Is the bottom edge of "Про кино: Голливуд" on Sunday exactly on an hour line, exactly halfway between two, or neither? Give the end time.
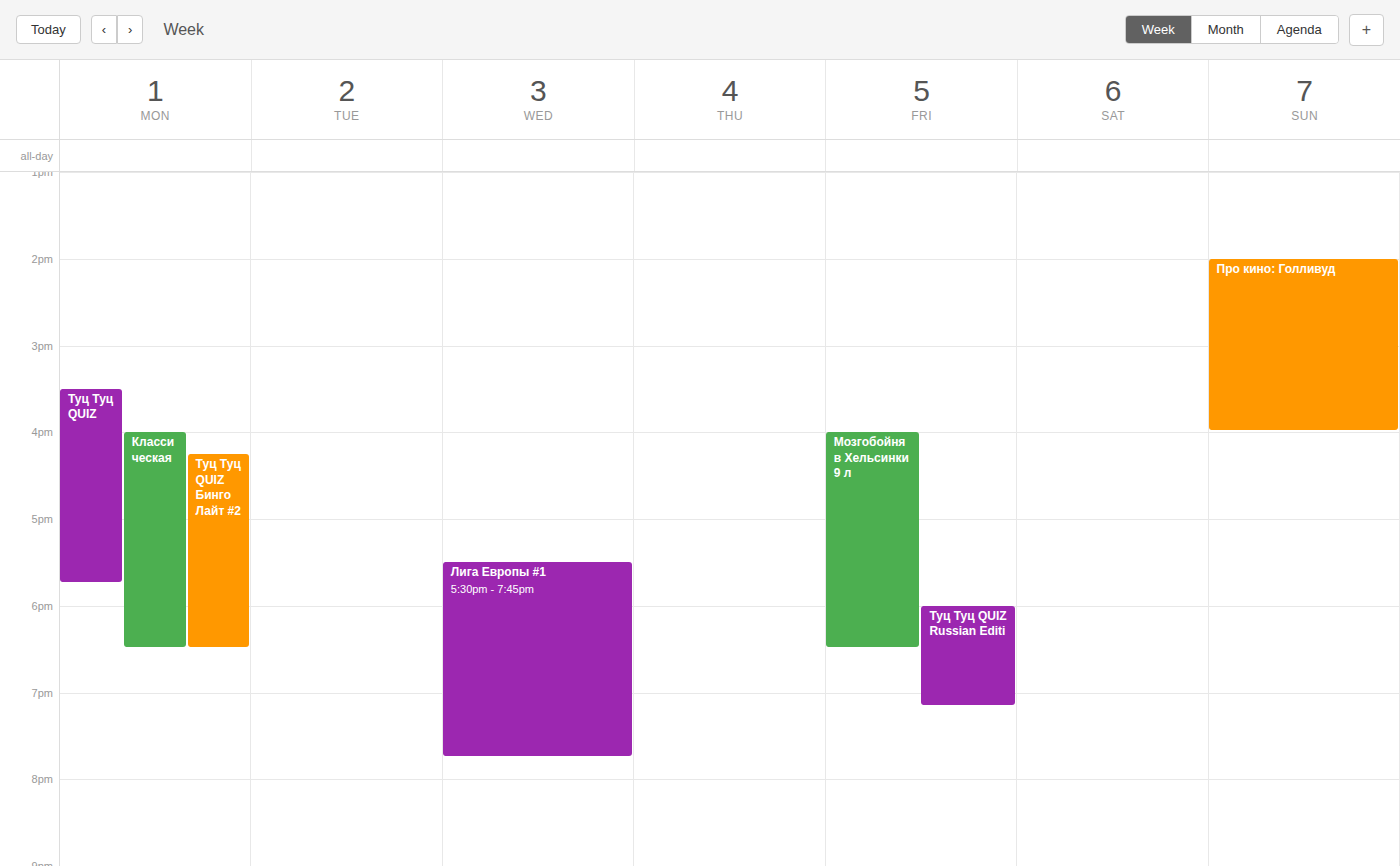
4:00 PM -- exactly on the 4 PM line.